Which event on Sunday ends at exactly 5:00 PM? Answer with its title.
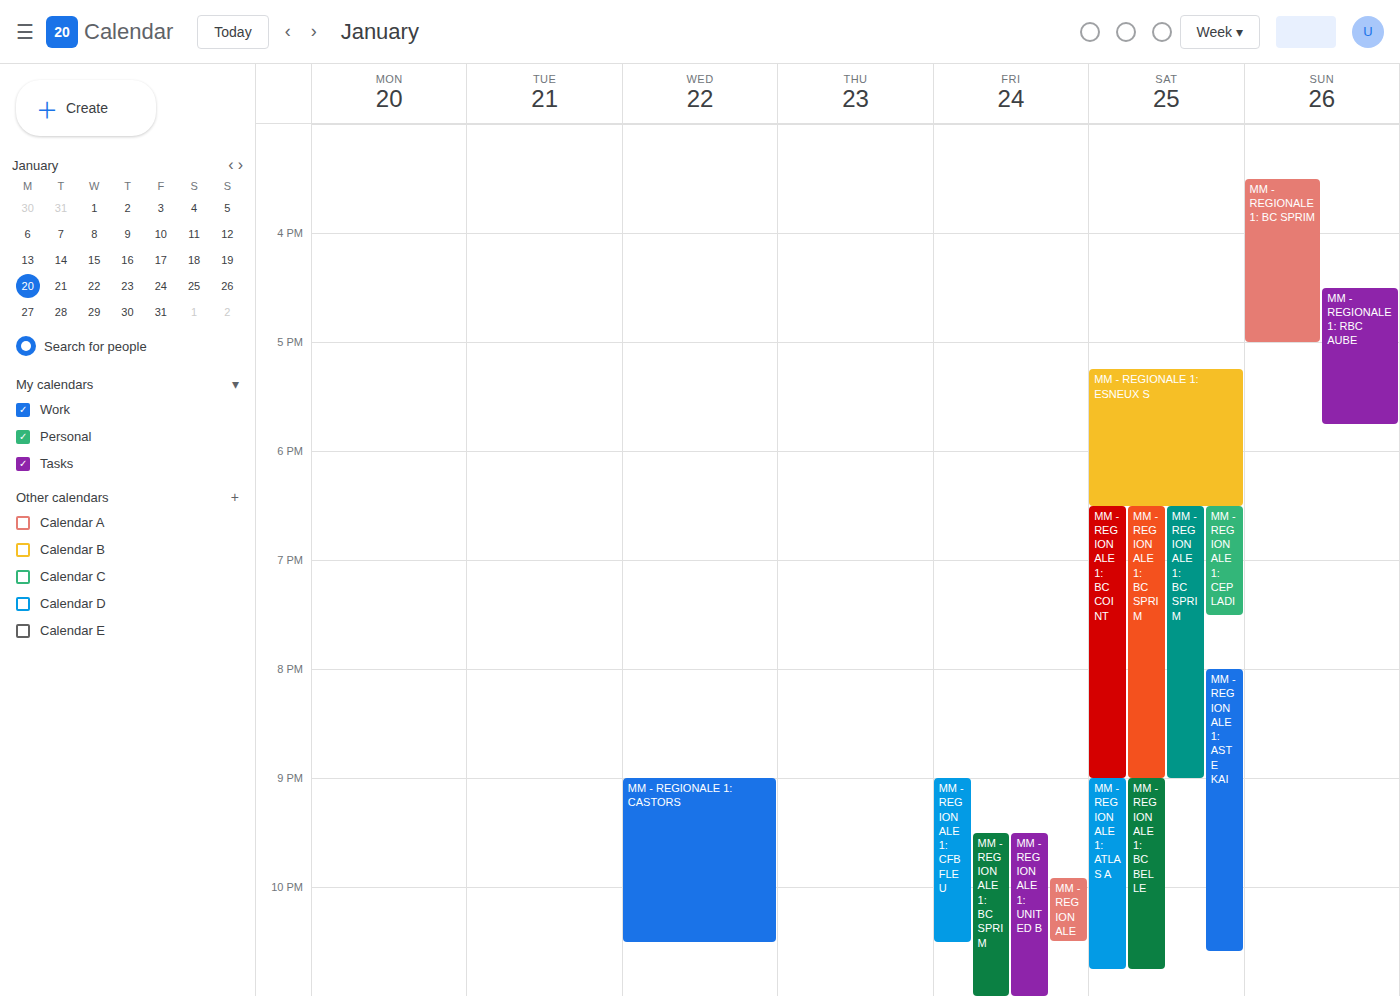
"MM - REGIONALE 1: BC SPRIM"